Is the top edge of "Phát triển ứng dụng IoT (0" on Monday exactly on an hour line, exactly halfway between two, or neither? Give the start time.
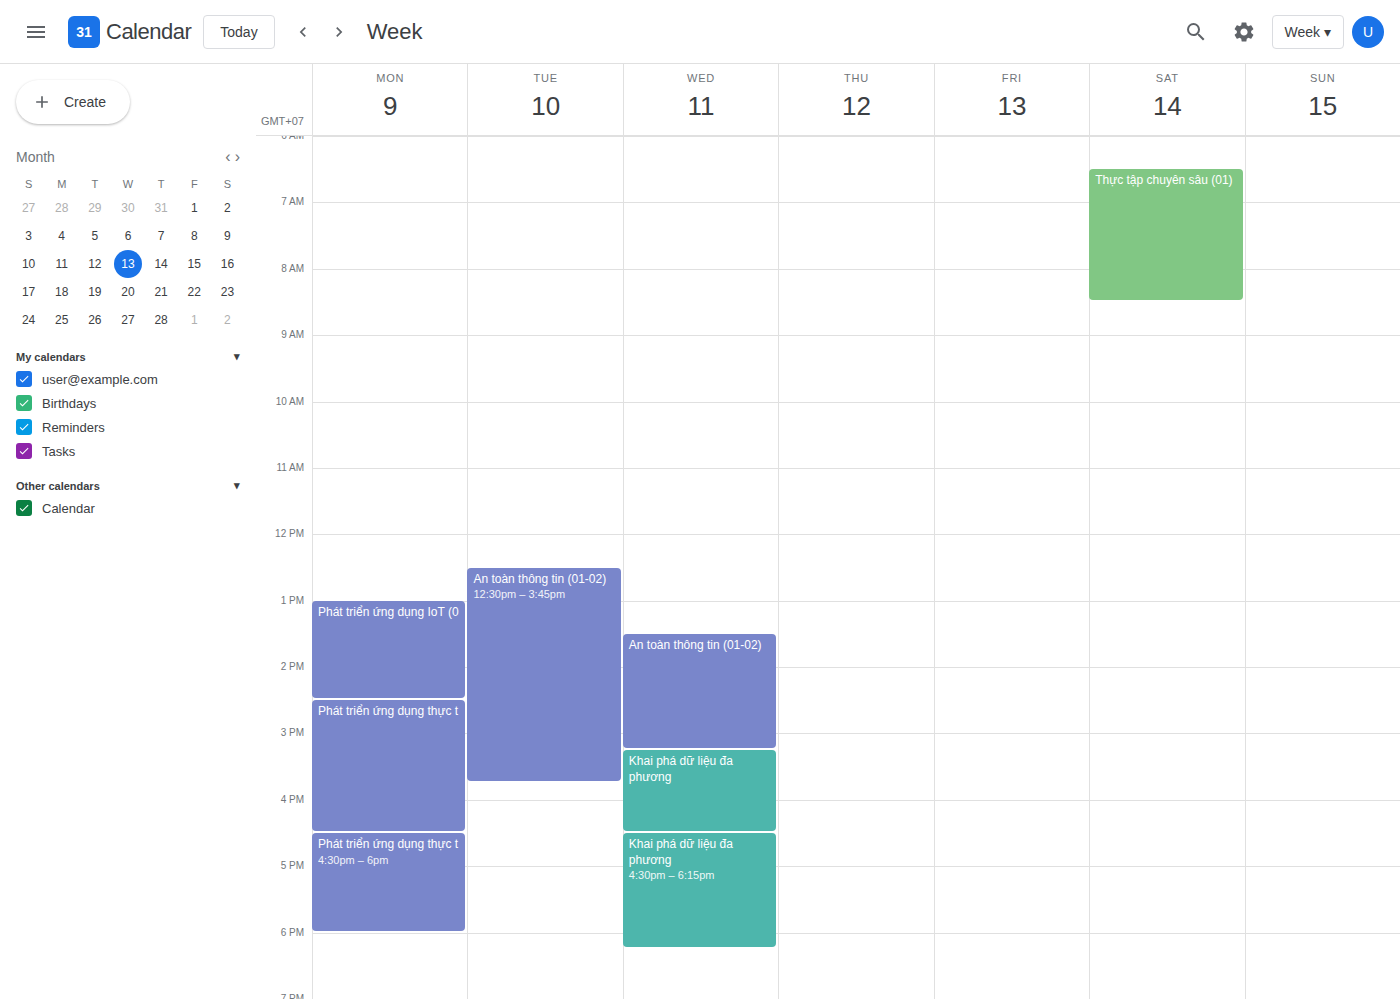
1:00 PM -- exactly on the 1 PM line.